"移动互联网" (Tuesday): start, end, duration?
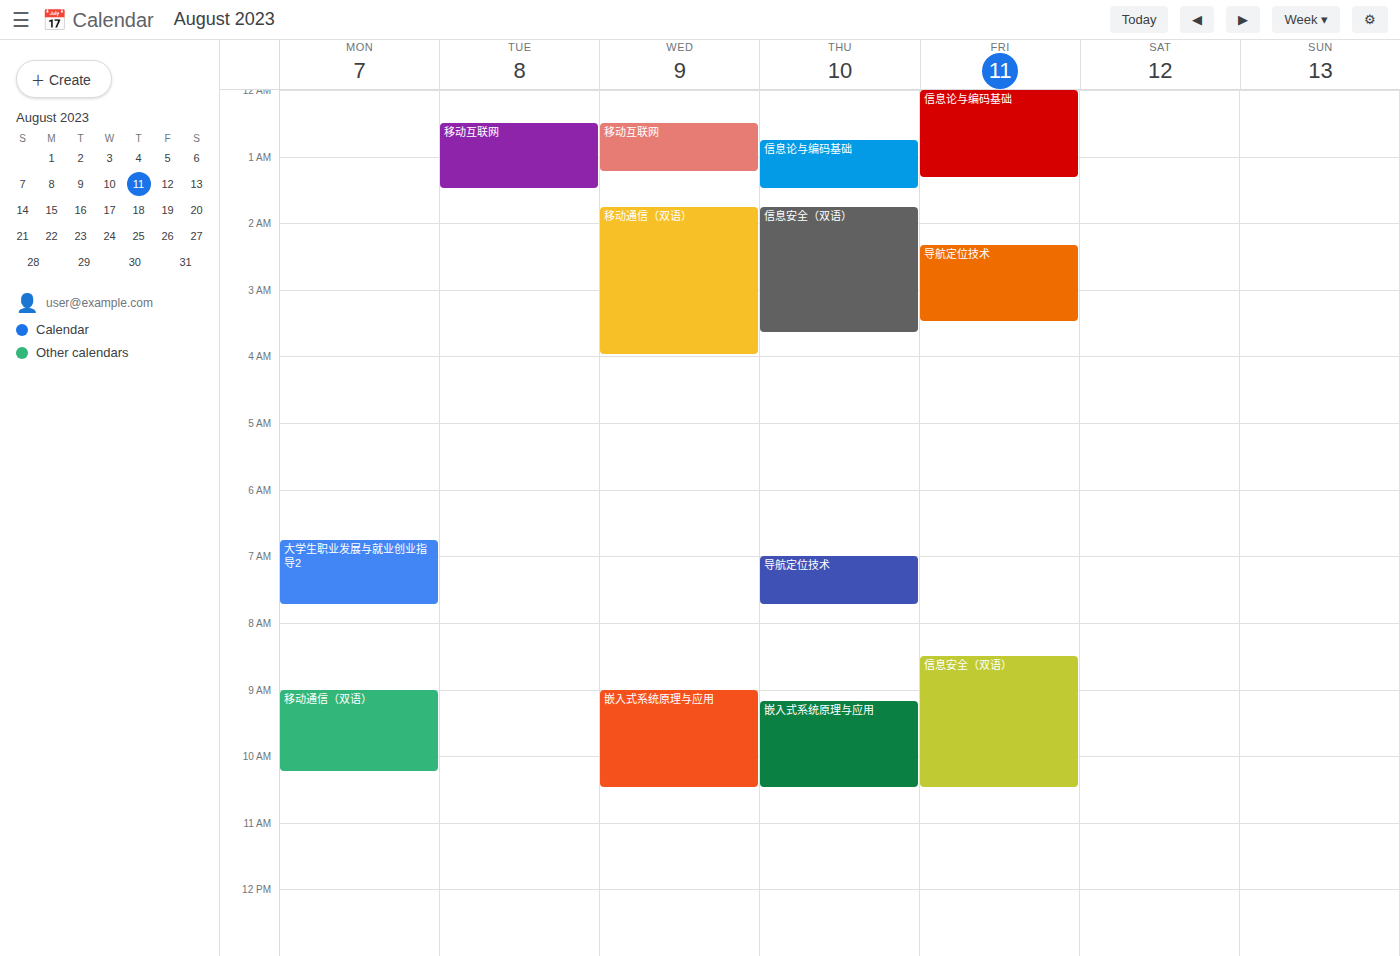
12:30 AM to 1:30 AM, 1 hour